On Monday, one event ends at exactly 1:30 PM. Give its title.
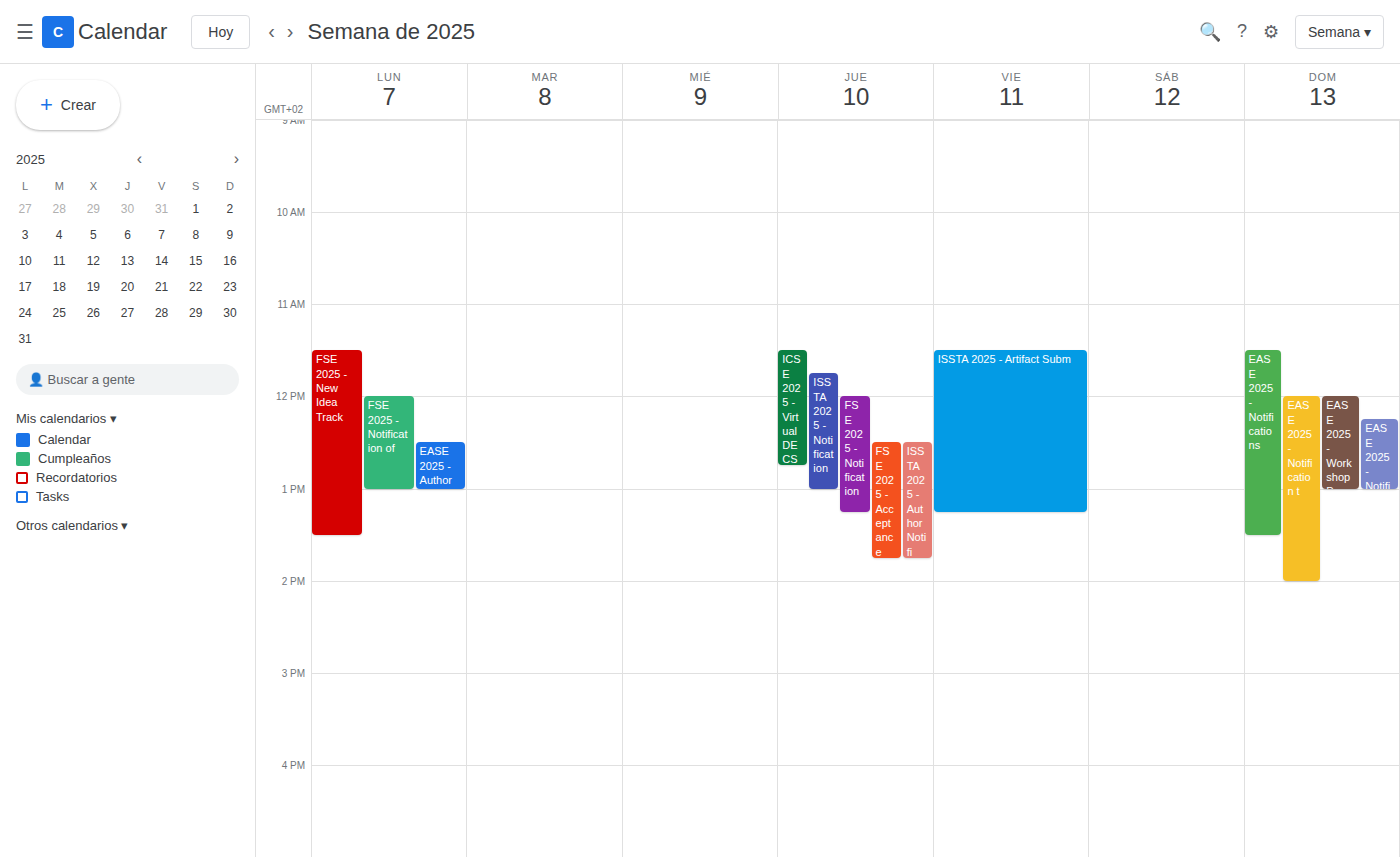
"FSE 2025 - New Idea Track"